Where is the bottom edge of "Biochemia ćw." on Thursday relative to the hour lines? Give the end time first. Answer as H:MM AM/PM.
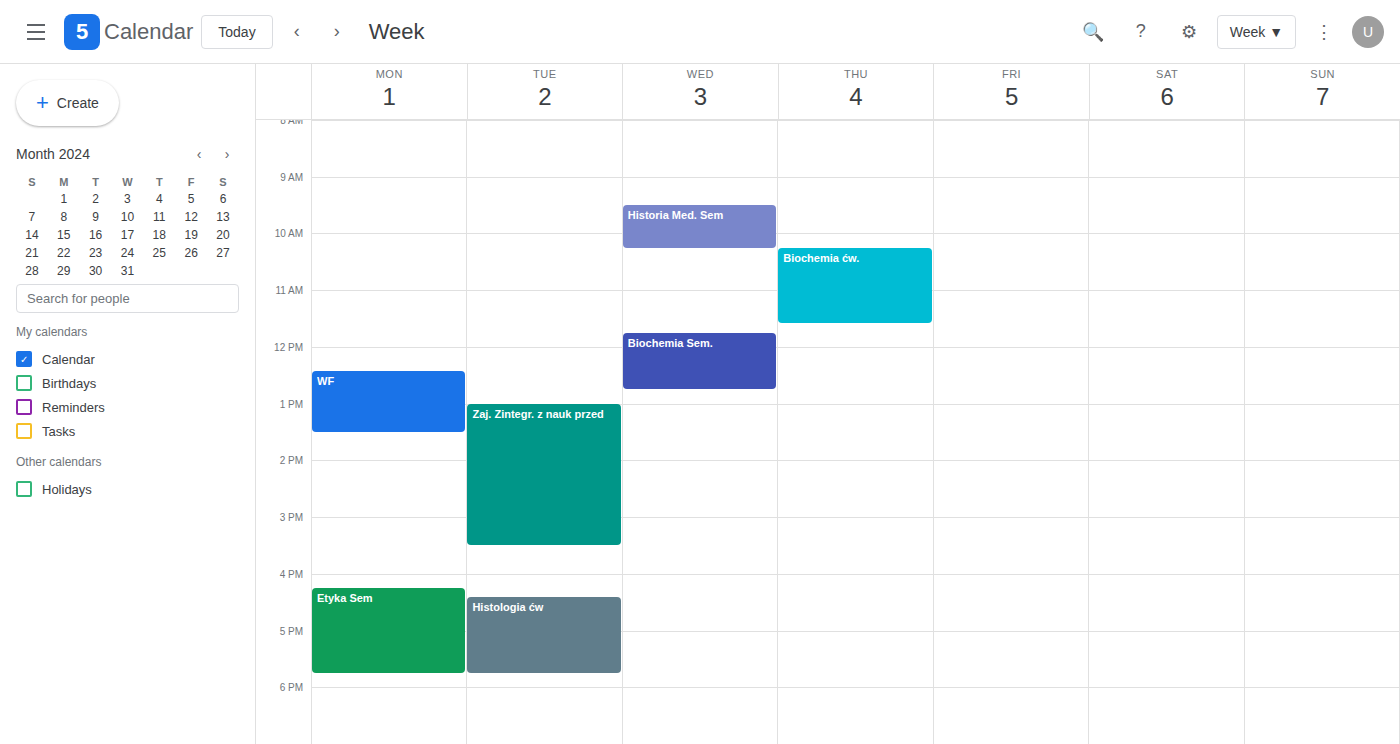
11:35 AM -- neither: 35 minutes below the 11 AM line and 25 minutes above the 12 PM line.